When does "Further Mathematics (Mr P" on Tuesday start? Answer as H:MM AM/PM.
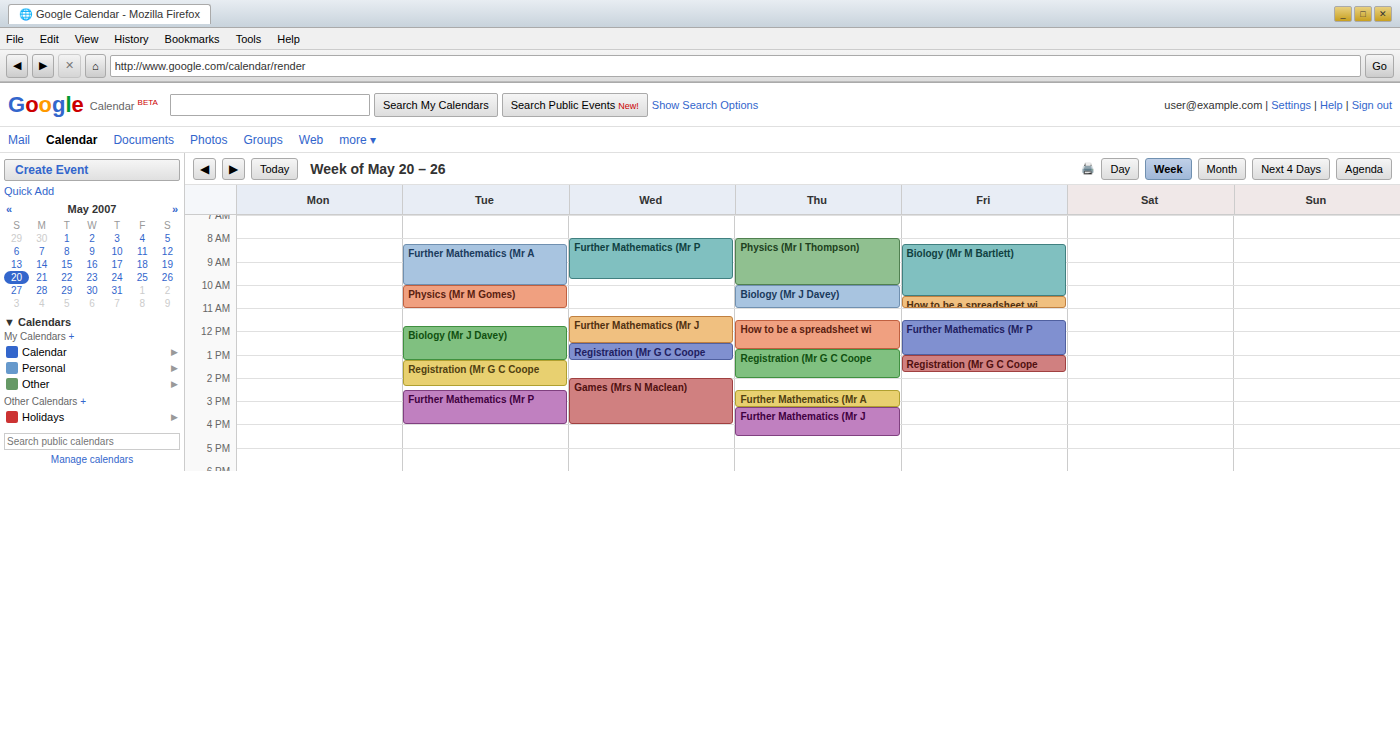
2:30 PM